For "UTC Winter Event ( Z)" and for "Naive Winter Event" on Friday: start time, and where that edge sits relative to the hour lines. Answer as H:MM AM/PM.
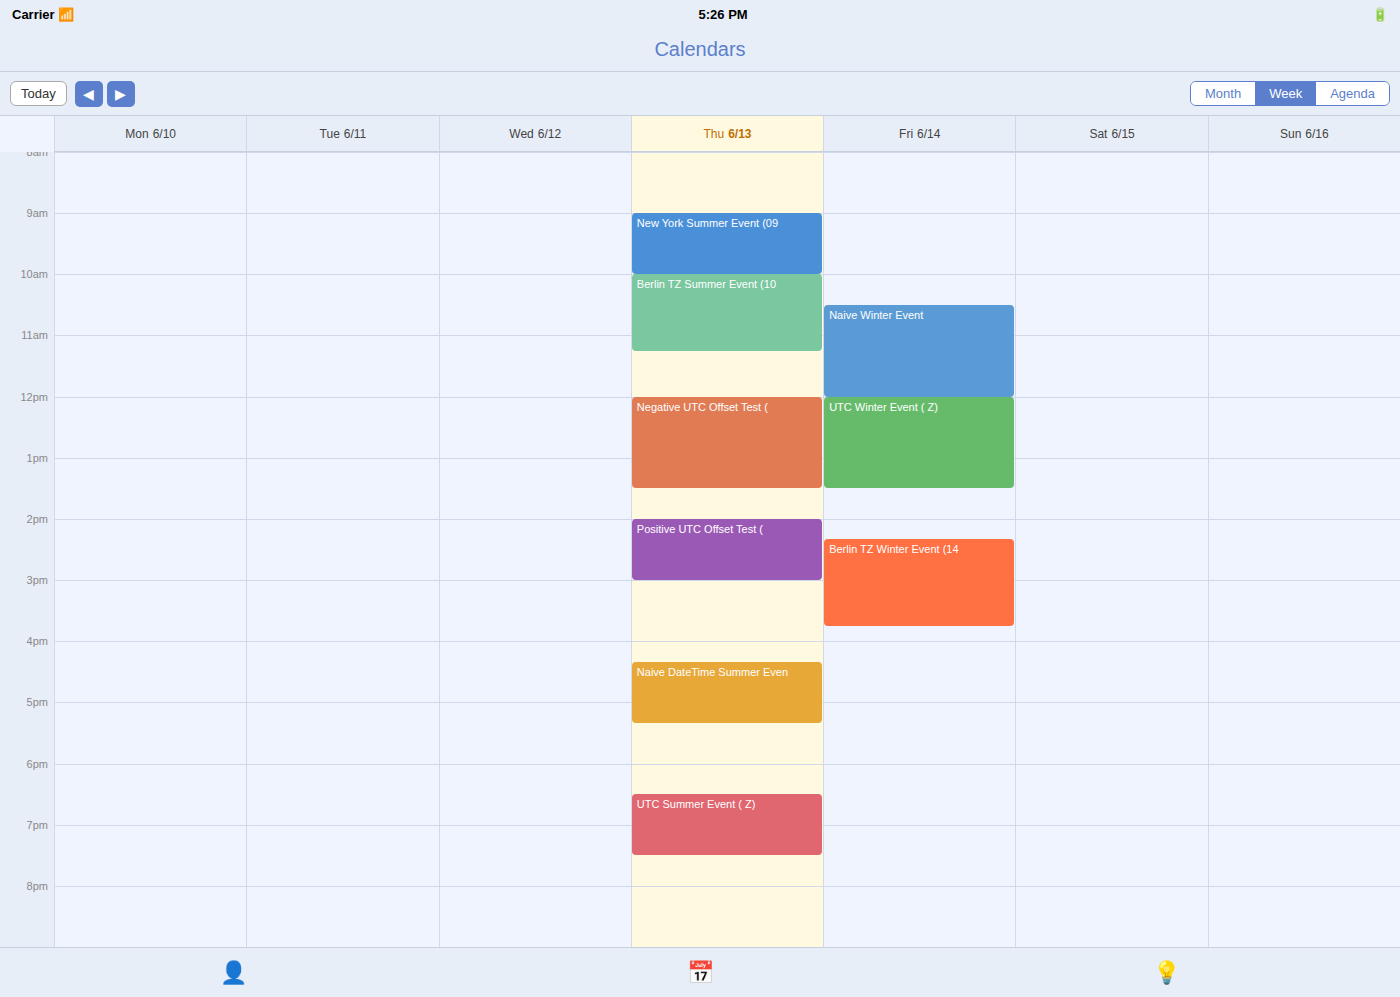
"UTC Winter Event ( Z)": 12:00 PM, exactly on the 12 PM line. "Naive Winter Event": 10:30 AM, halfway between the 10 AM and 11 AM lines.